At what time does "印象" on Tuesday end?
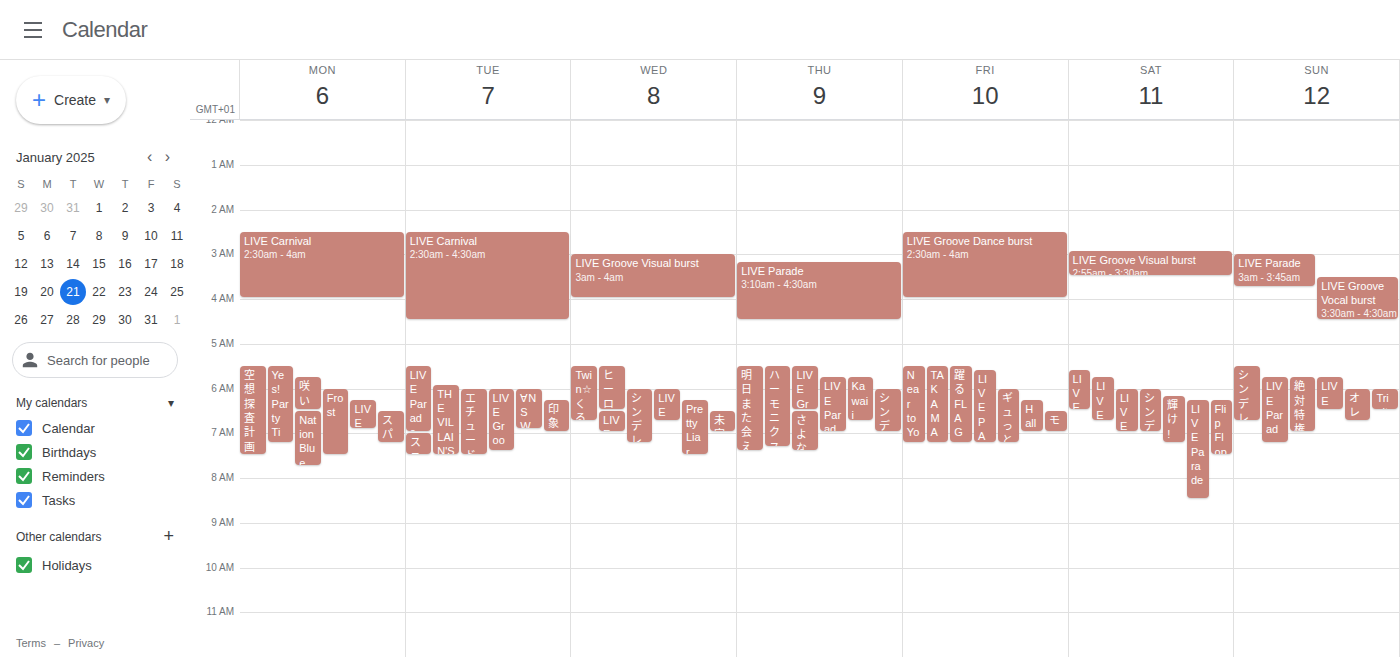
7:00 AM